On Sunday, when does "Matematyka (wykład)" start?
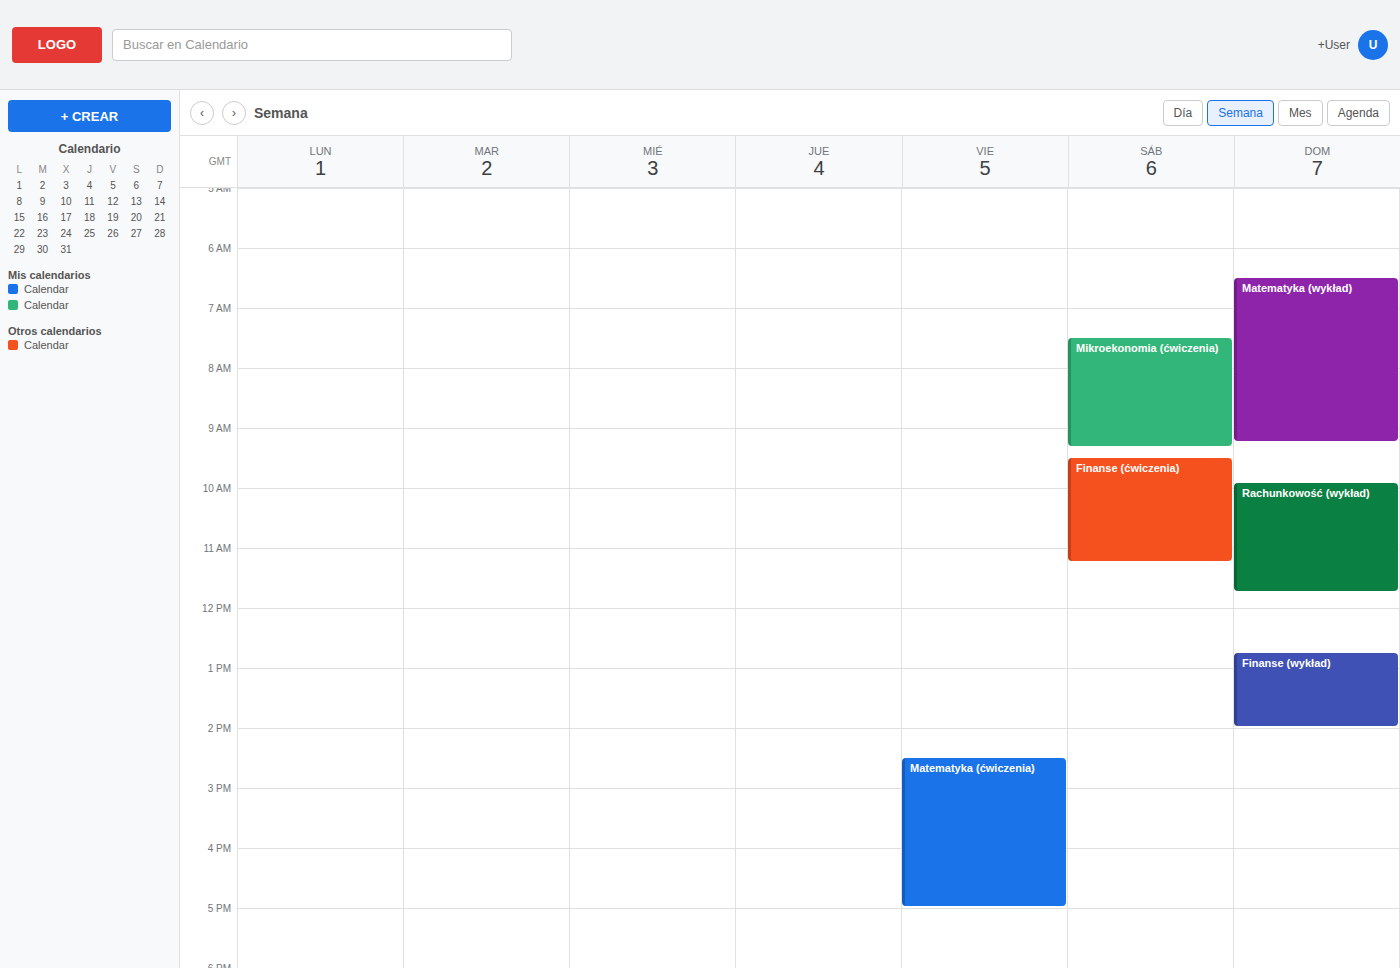
06:30